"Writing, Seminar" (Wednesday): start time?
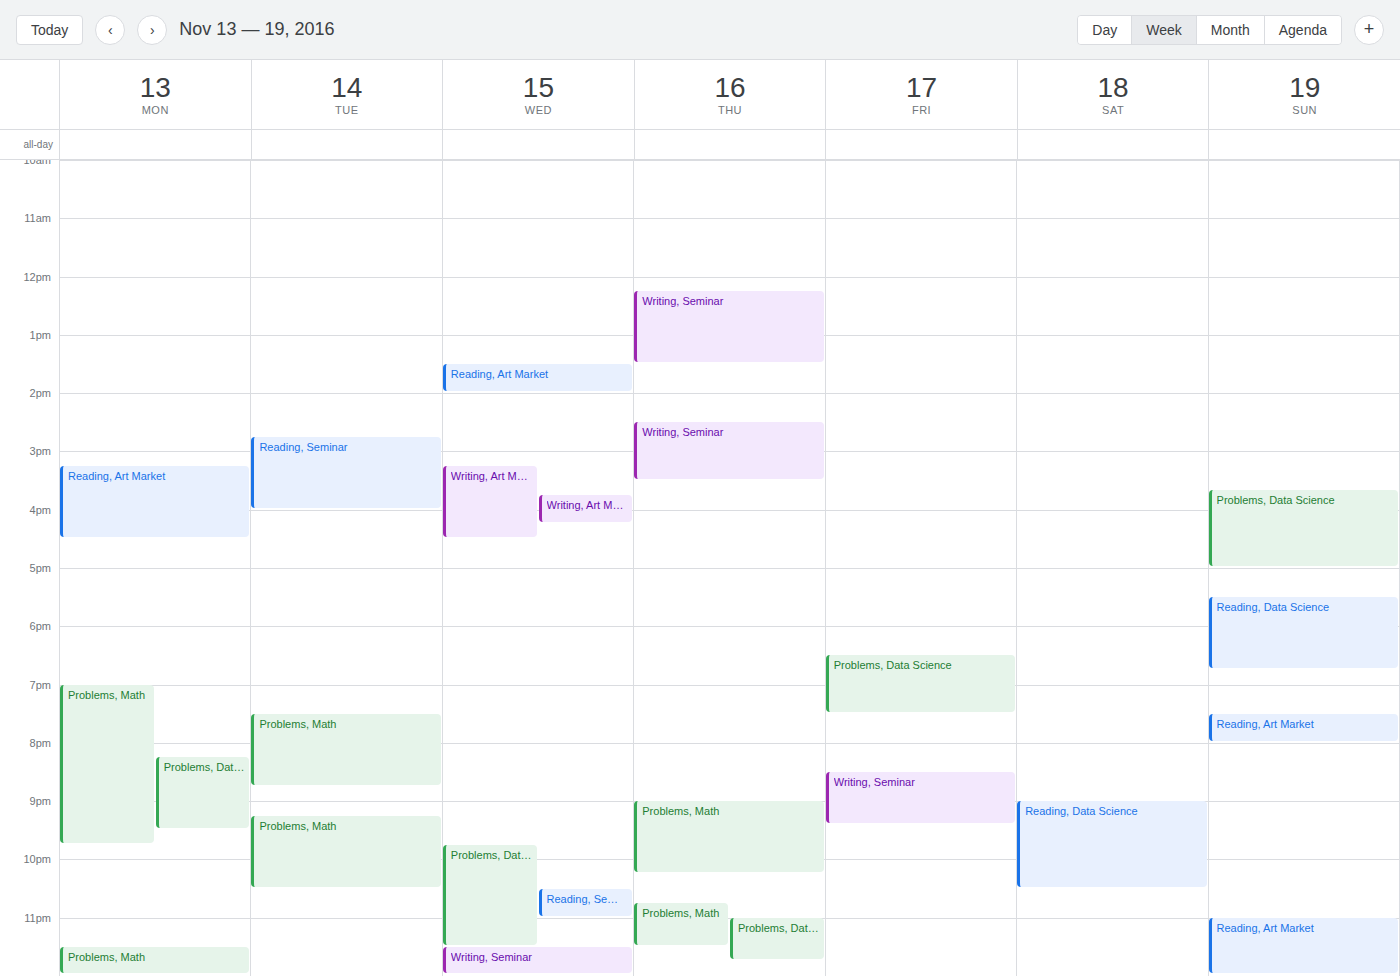
11:30 PM